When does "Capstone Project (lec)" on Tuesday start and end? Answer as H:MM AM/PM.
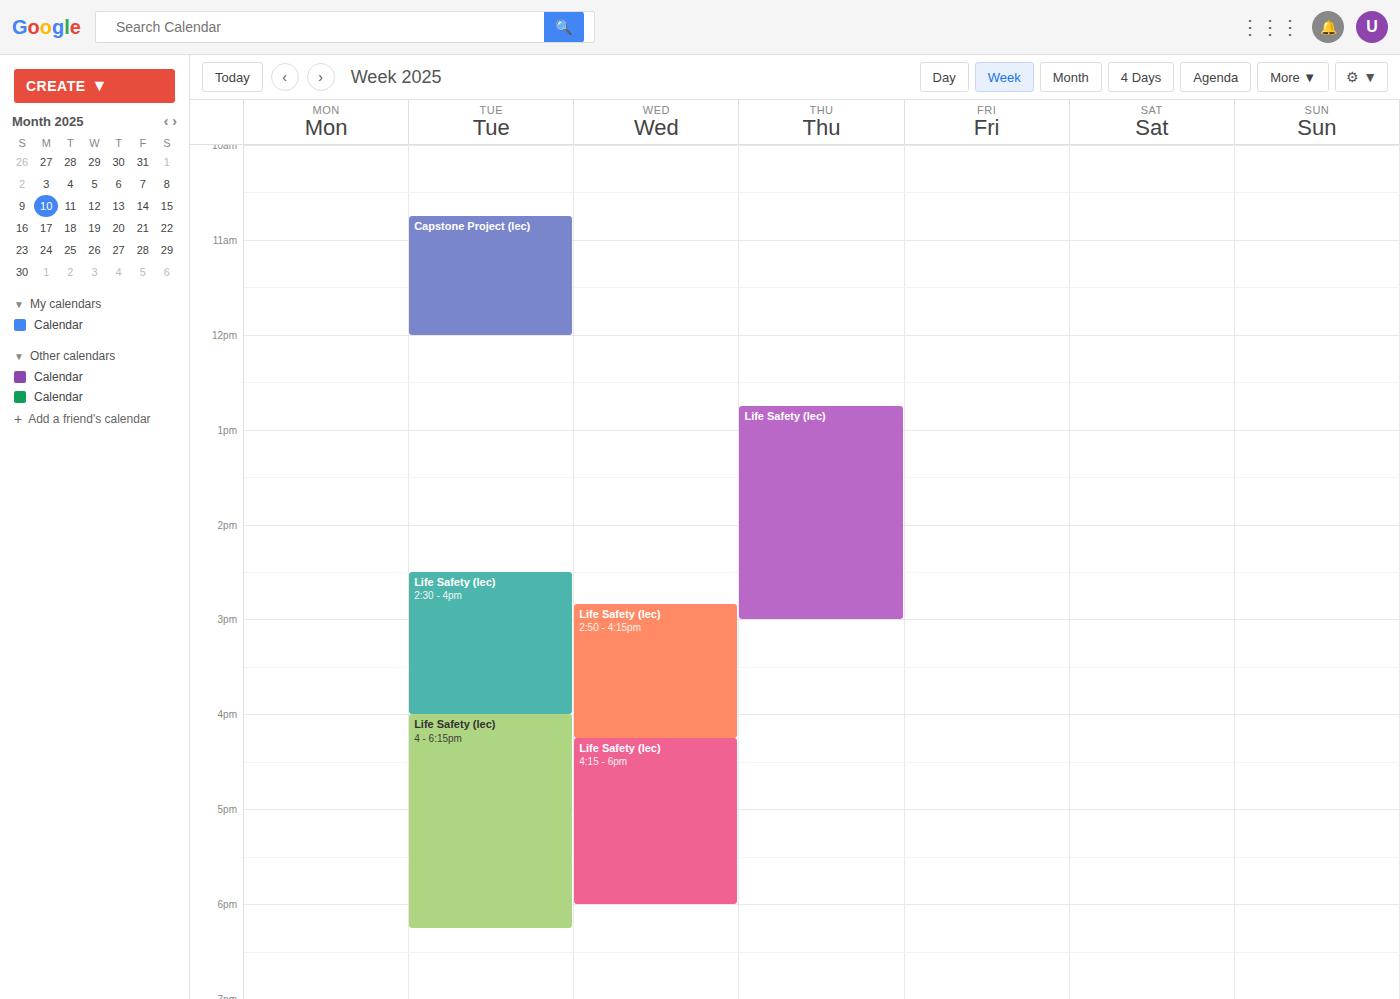
10:45 AM to 12:00 PM